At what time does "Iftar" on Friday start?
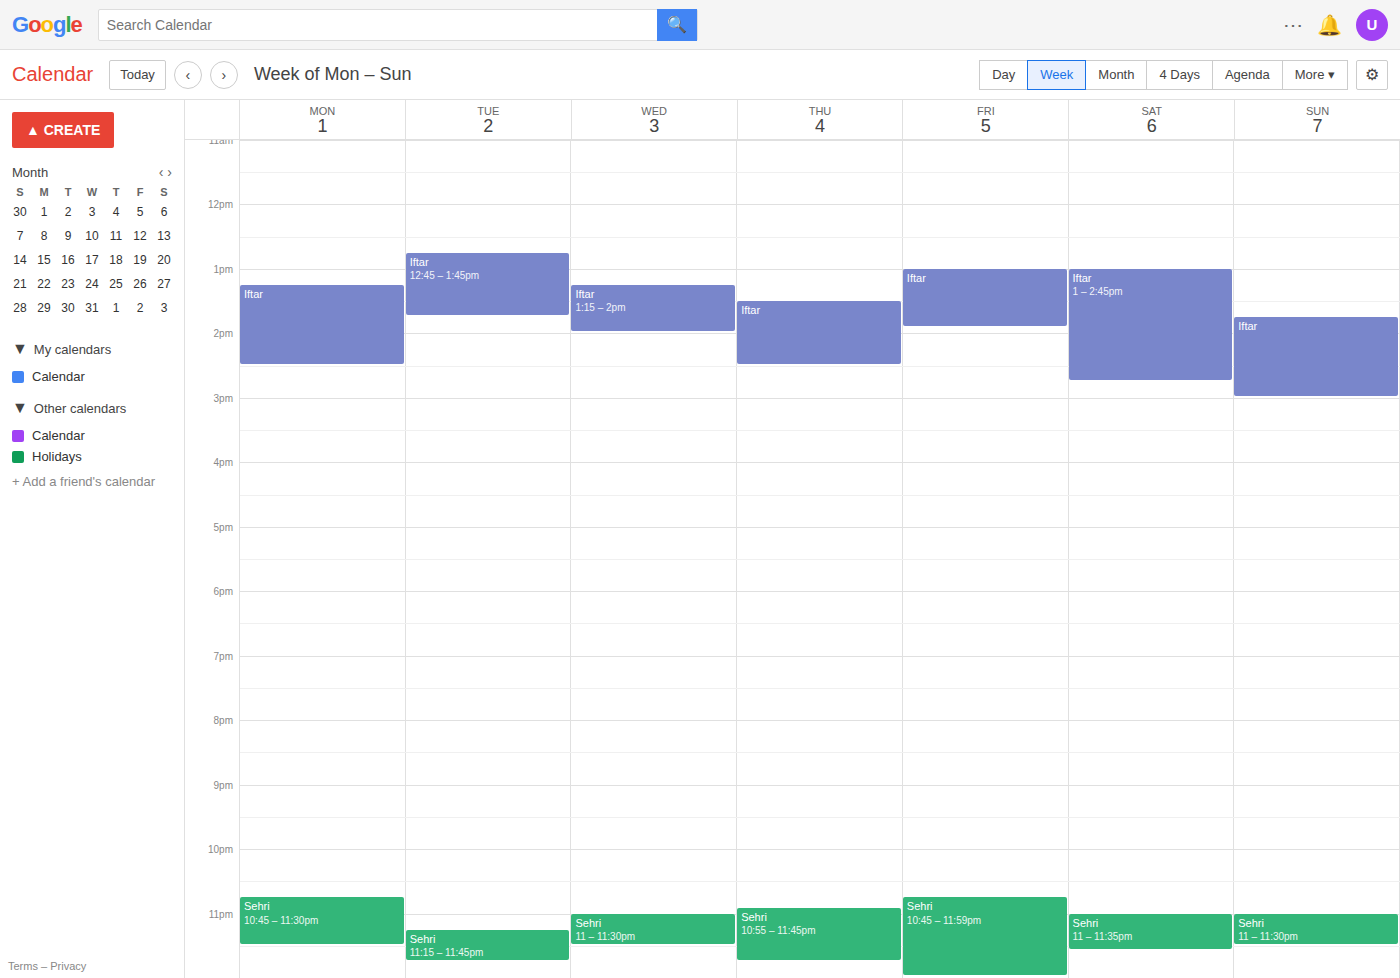
13:00